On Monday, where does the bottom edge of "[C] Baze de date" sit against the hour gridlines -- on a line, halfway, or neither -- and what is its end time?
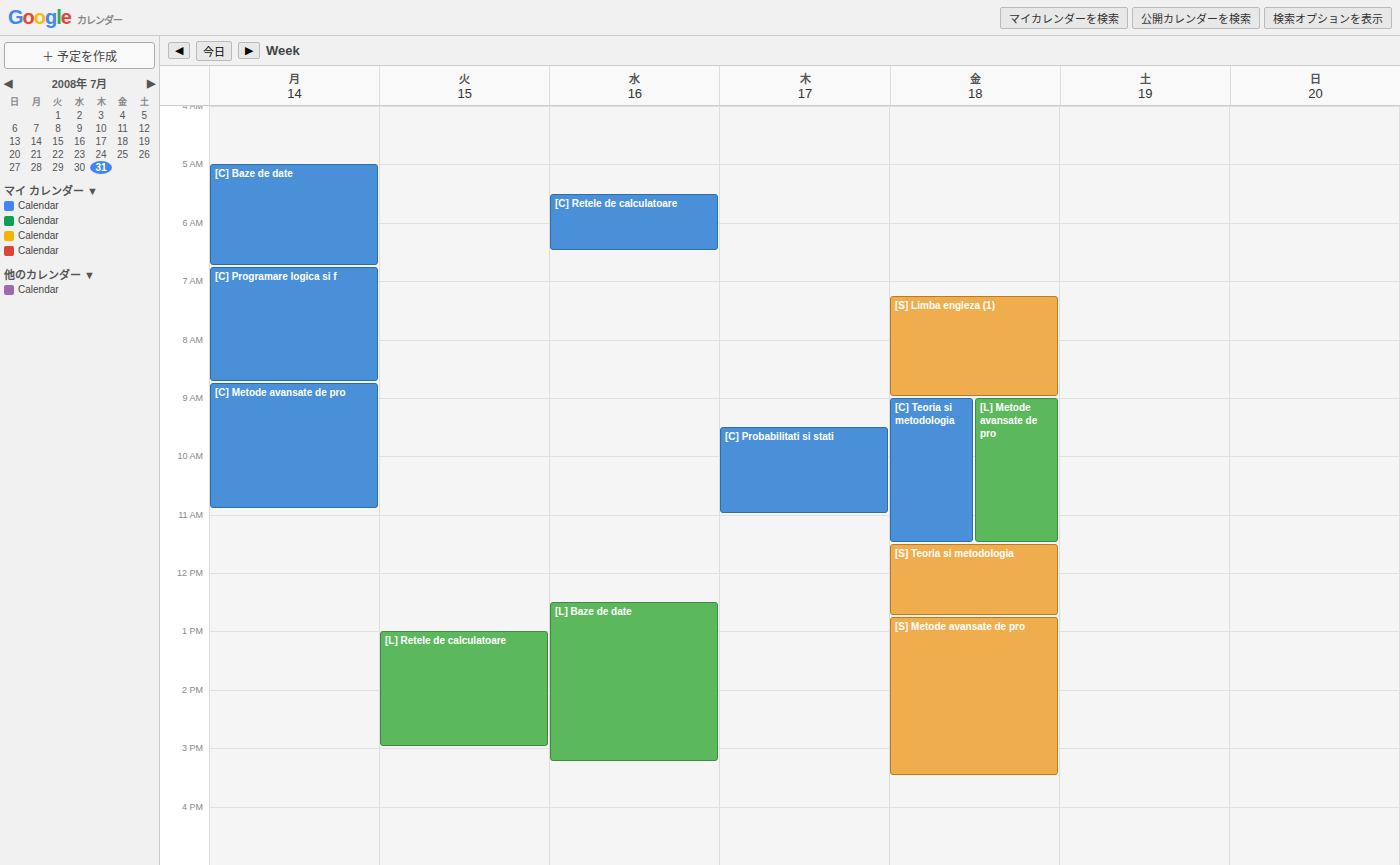
6:45 AM -- neither: three quarters of the way from the 6 AM line to the 7 AM line.